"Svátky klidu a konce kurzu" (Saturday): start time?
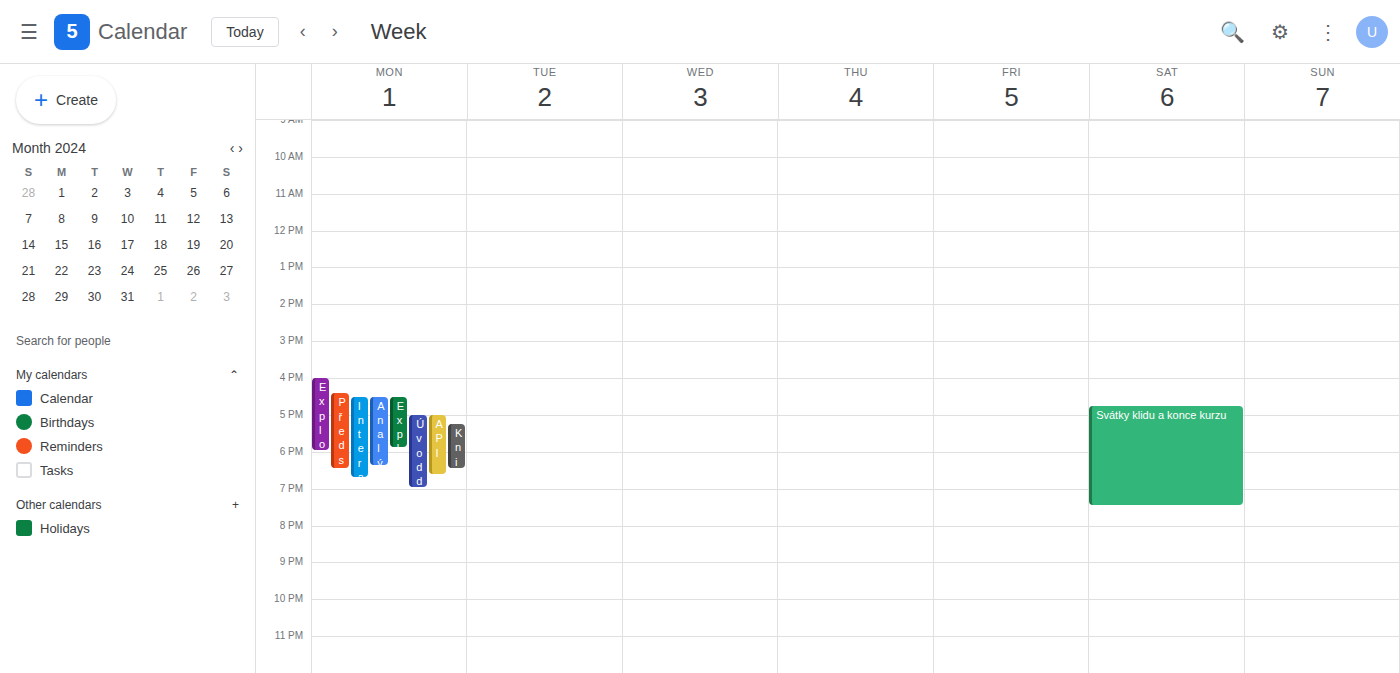
4:45 PM